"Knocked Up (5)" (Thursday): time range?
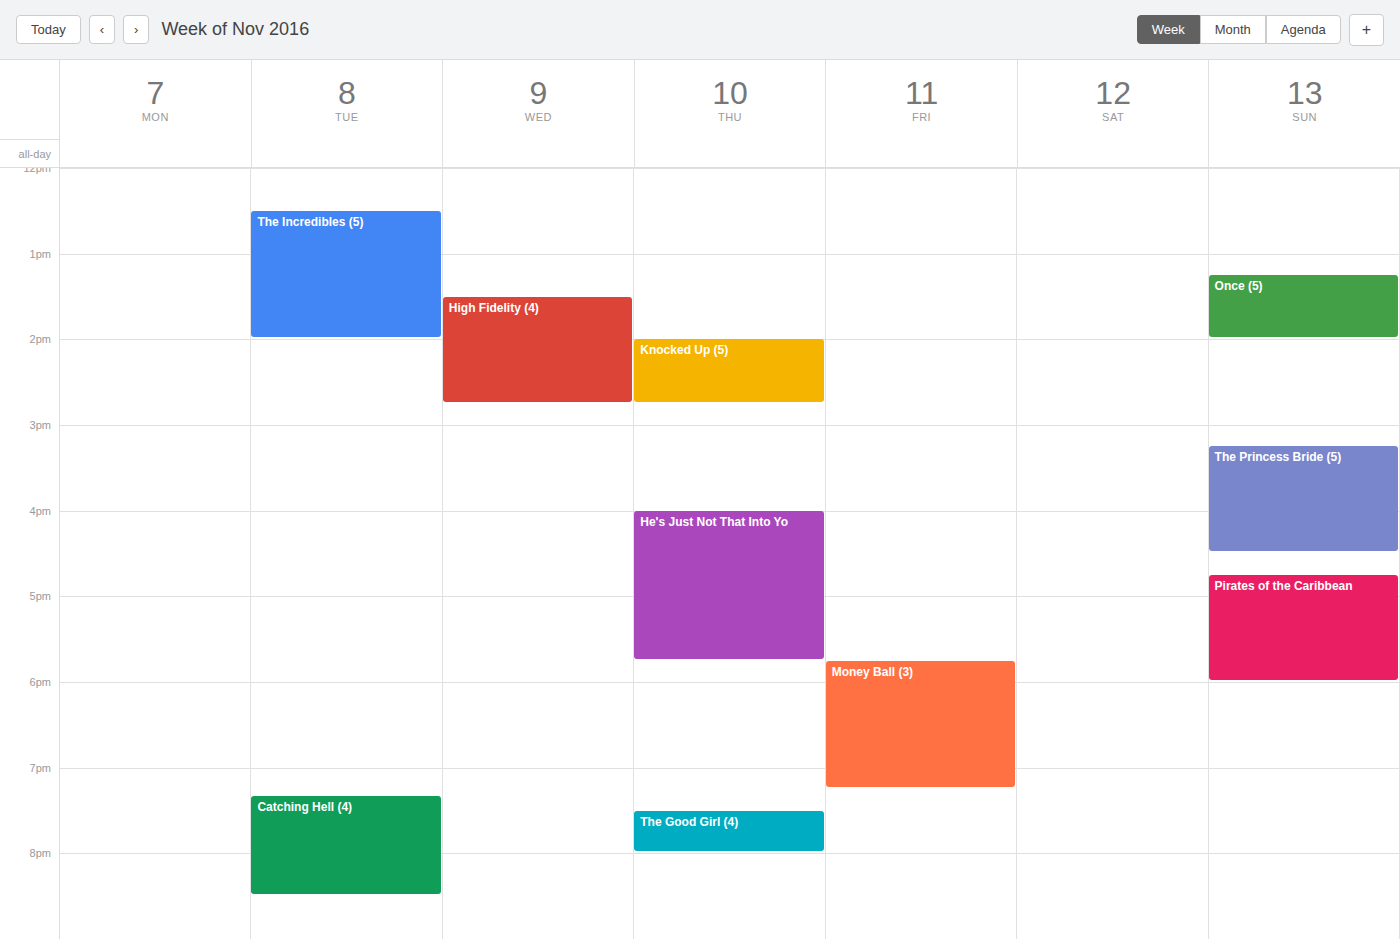
2:00 PM to 2:45 PM